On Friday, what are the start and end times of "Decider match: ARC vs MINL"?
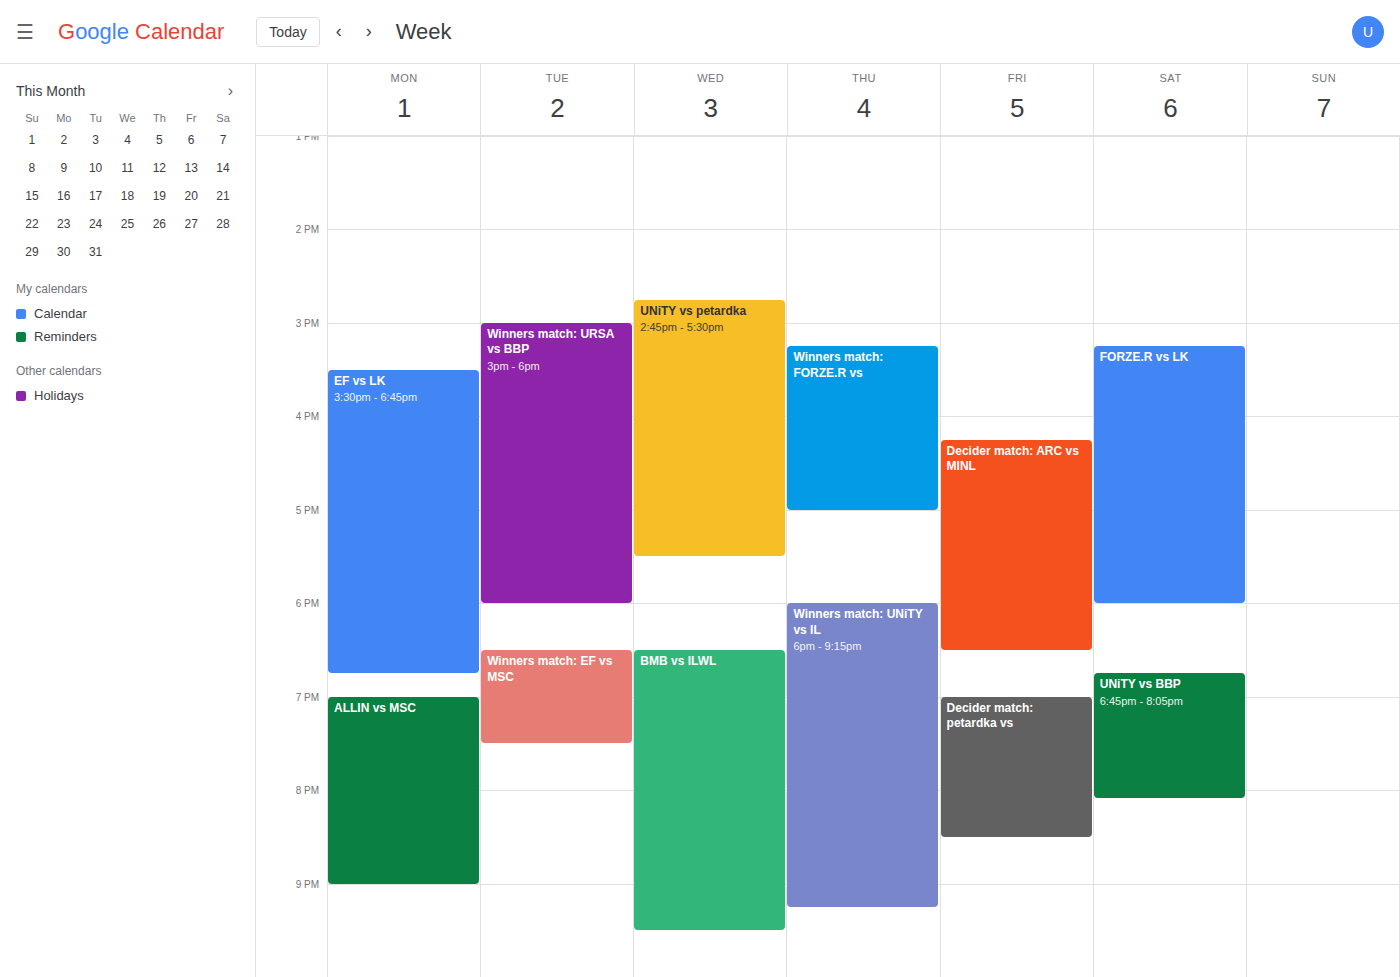
4:15 PM to 6:30 PM